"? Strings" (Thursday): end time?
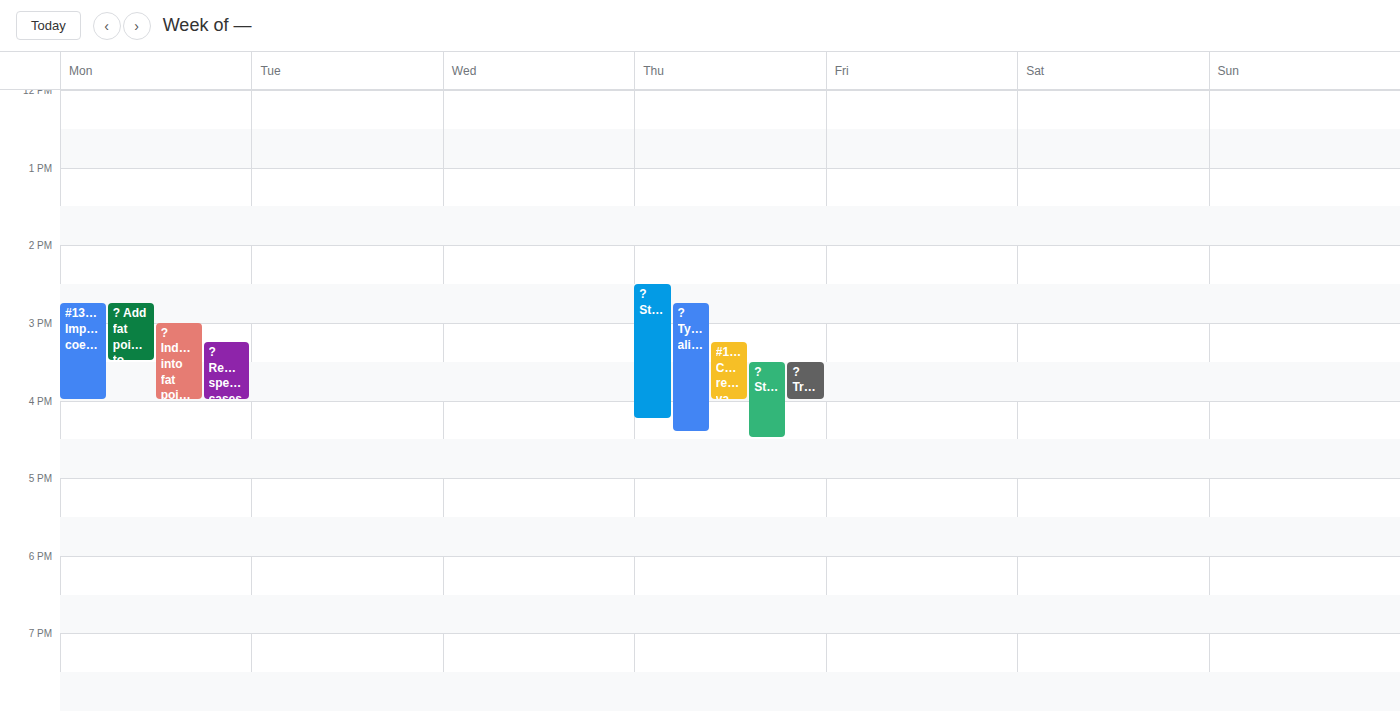
4:15 PM